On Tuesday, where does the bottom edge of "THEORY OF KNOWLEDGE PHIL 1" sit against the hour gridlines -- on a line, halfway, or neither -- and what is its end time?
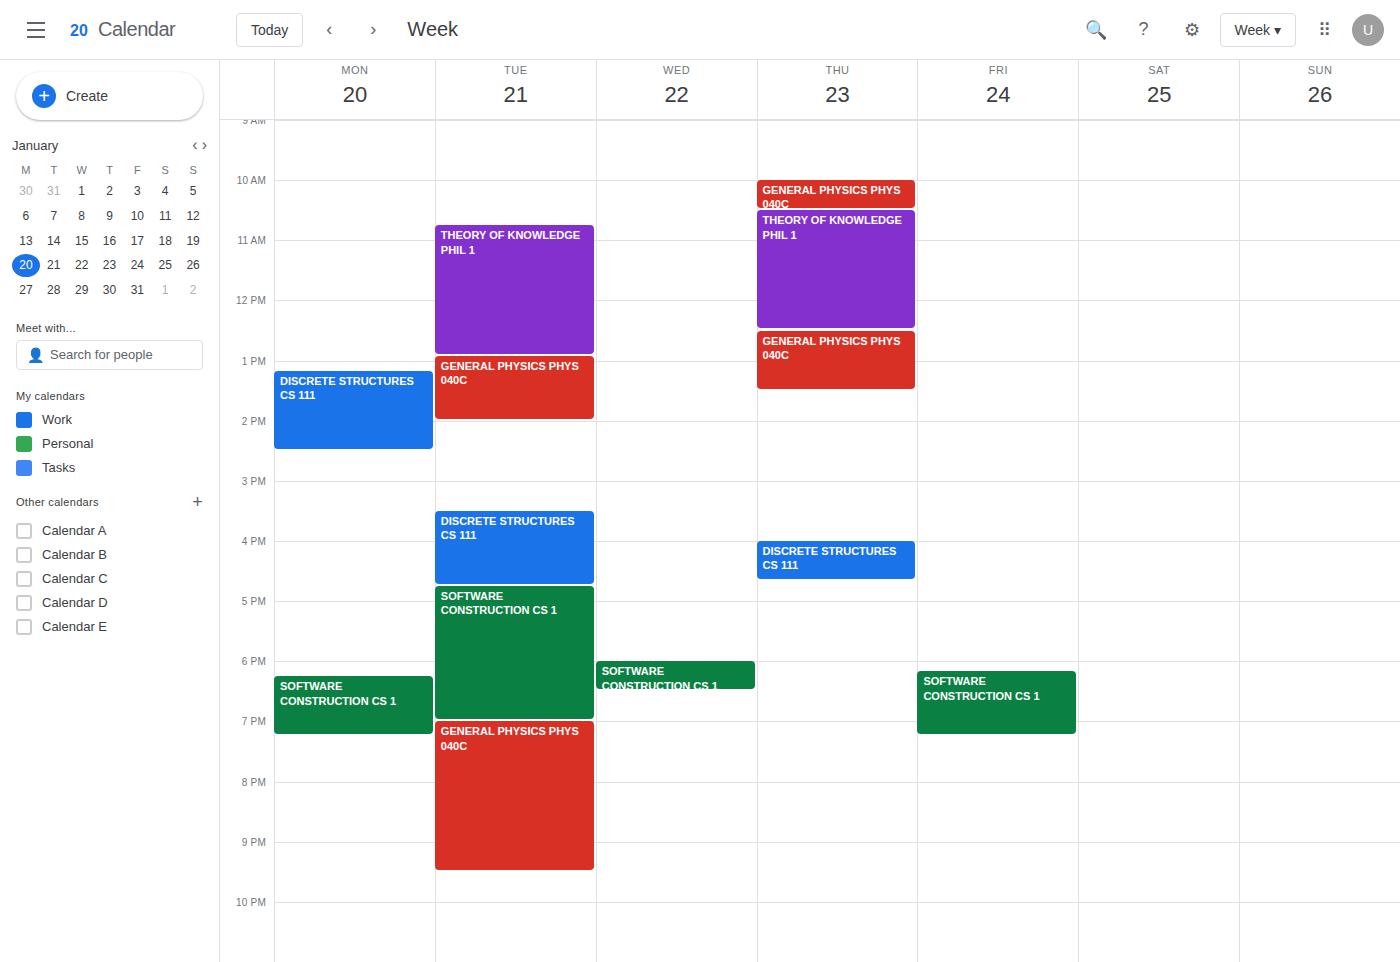
12:55 -- neither: 55 minutes below the 12:00 line and 5 minutes above the 13:00 line.